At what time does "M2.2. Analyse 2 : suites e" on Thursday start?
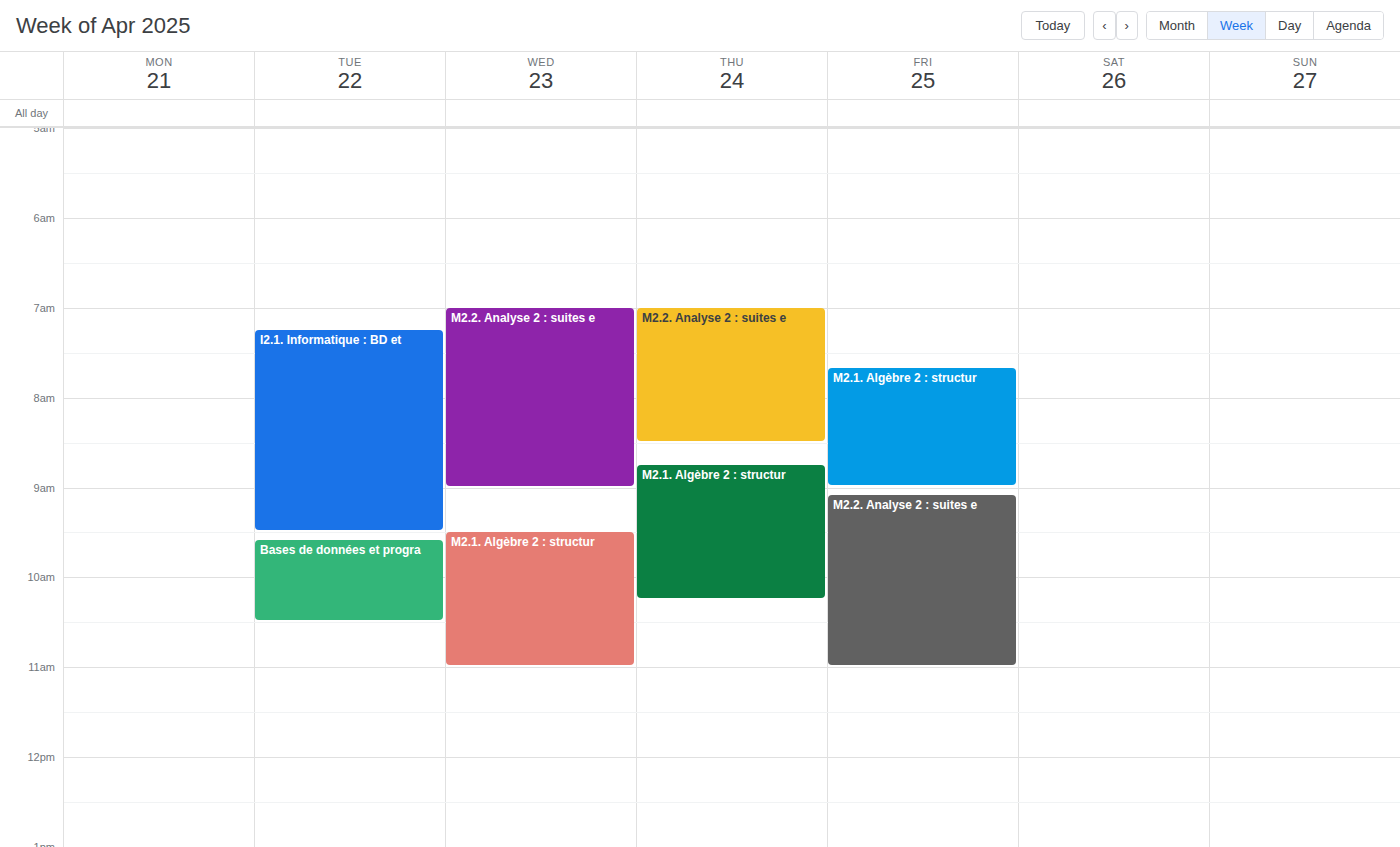
07:00